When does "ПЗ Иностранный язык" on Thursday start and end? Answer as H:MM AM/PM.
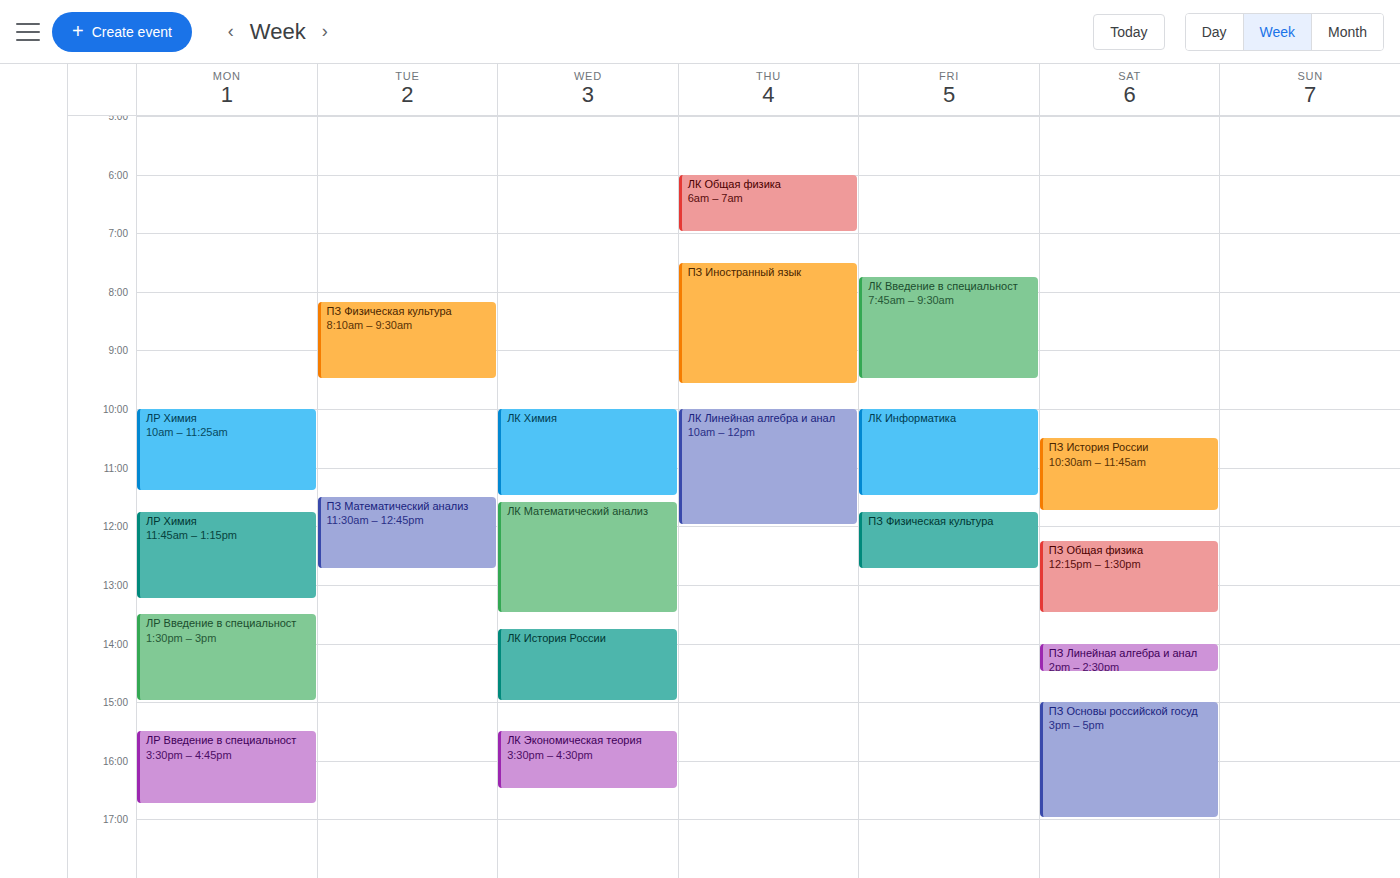
7:30 AM to 9:35 AM